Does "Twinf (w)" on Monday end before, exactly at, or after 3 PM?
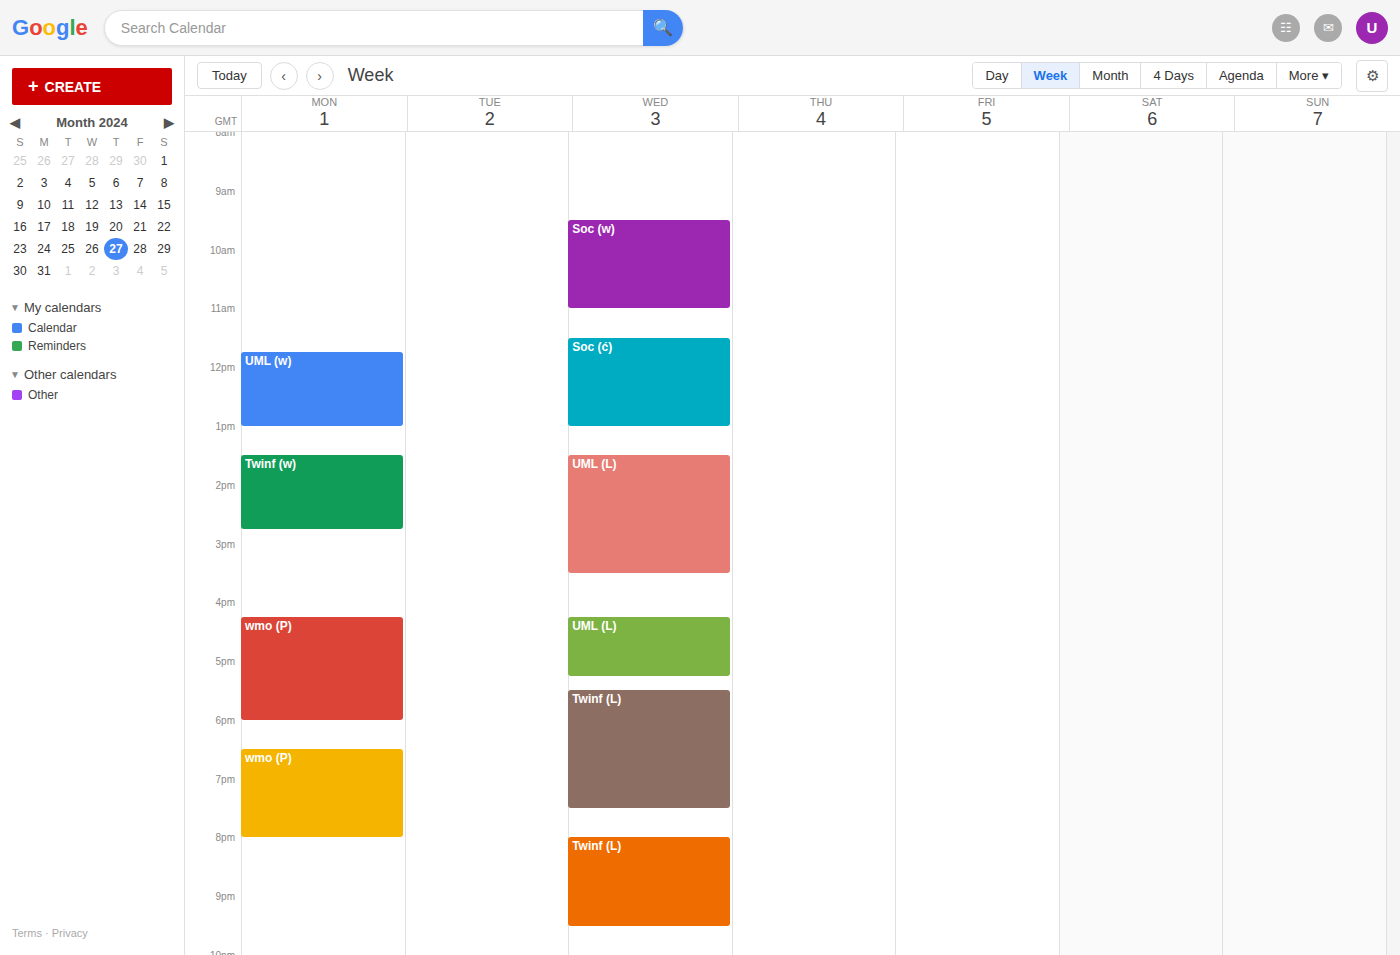
2:45 PM -- before 3 PM, 15 minutes above the 3 PM line.